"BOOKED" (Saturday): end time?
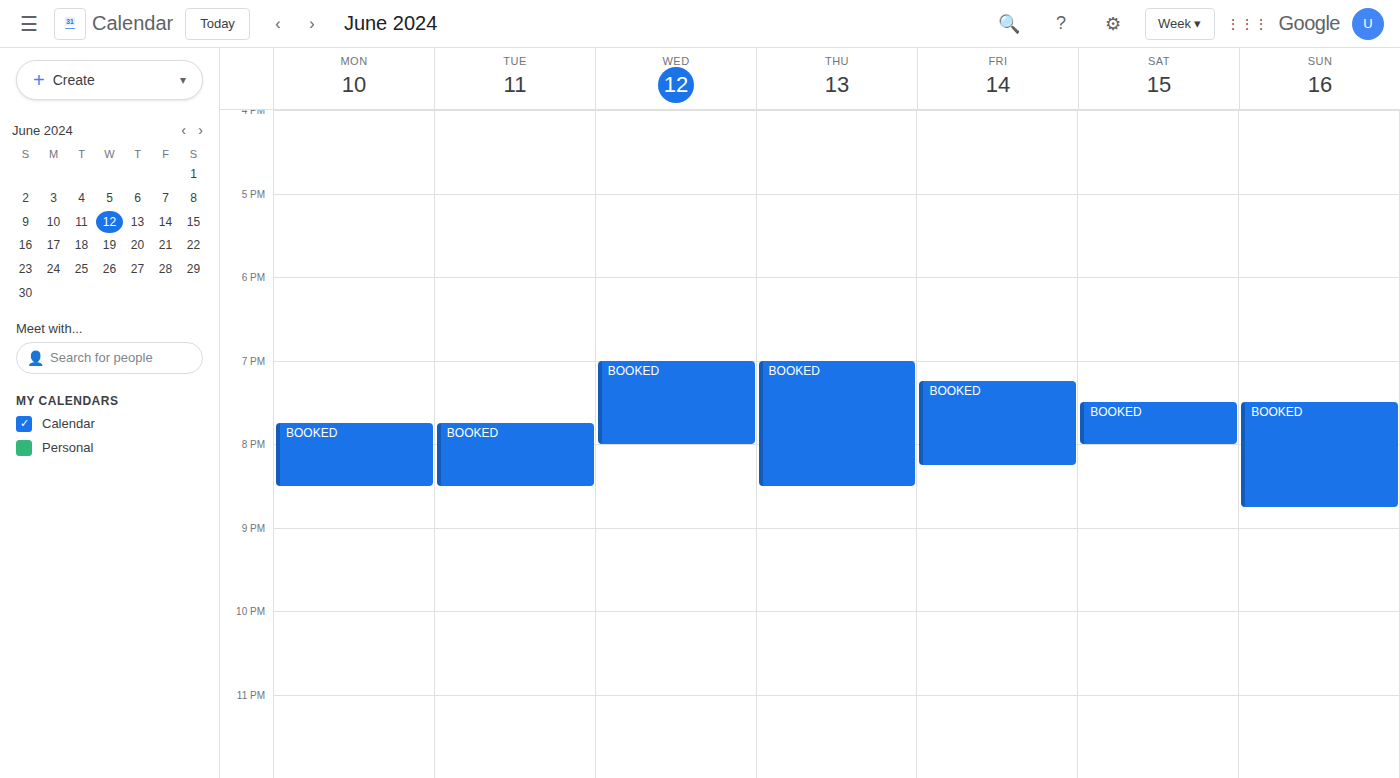
8:00 PM